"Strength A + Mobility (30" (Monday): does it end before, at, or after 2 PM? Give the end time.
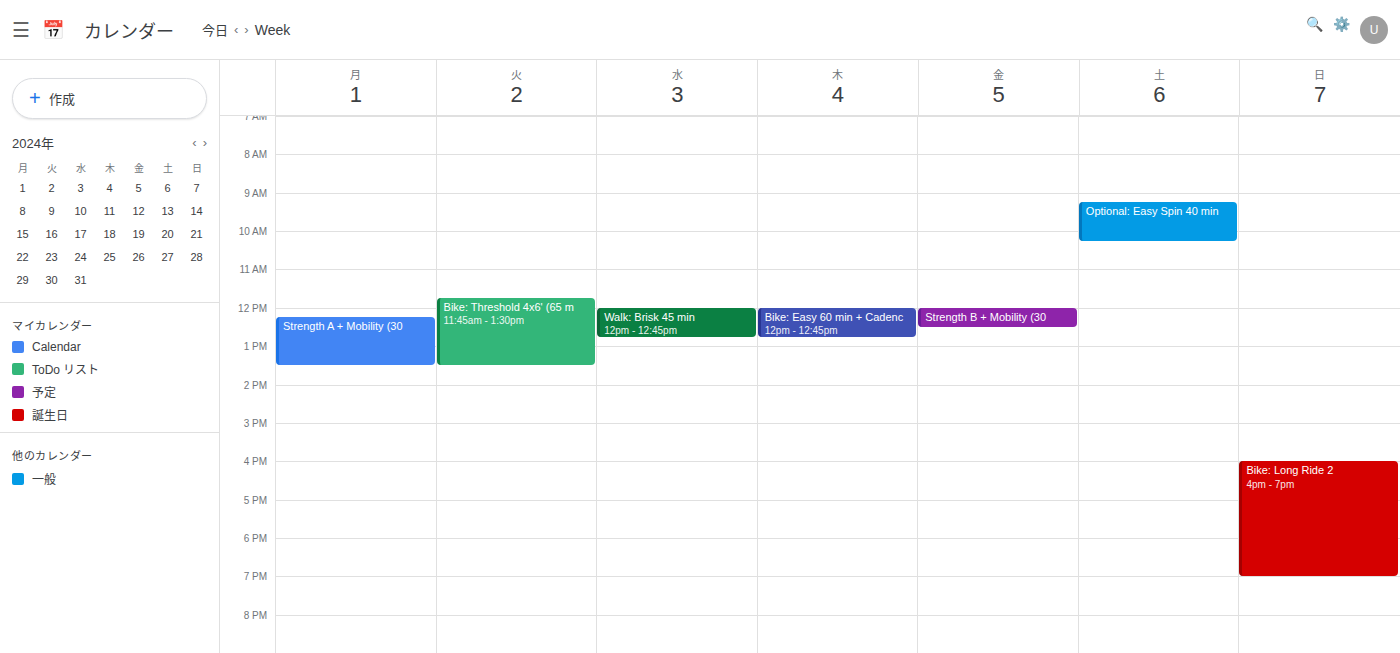
1:30 PM -- before 2 PM, 30 minutes above the 2 PM line.